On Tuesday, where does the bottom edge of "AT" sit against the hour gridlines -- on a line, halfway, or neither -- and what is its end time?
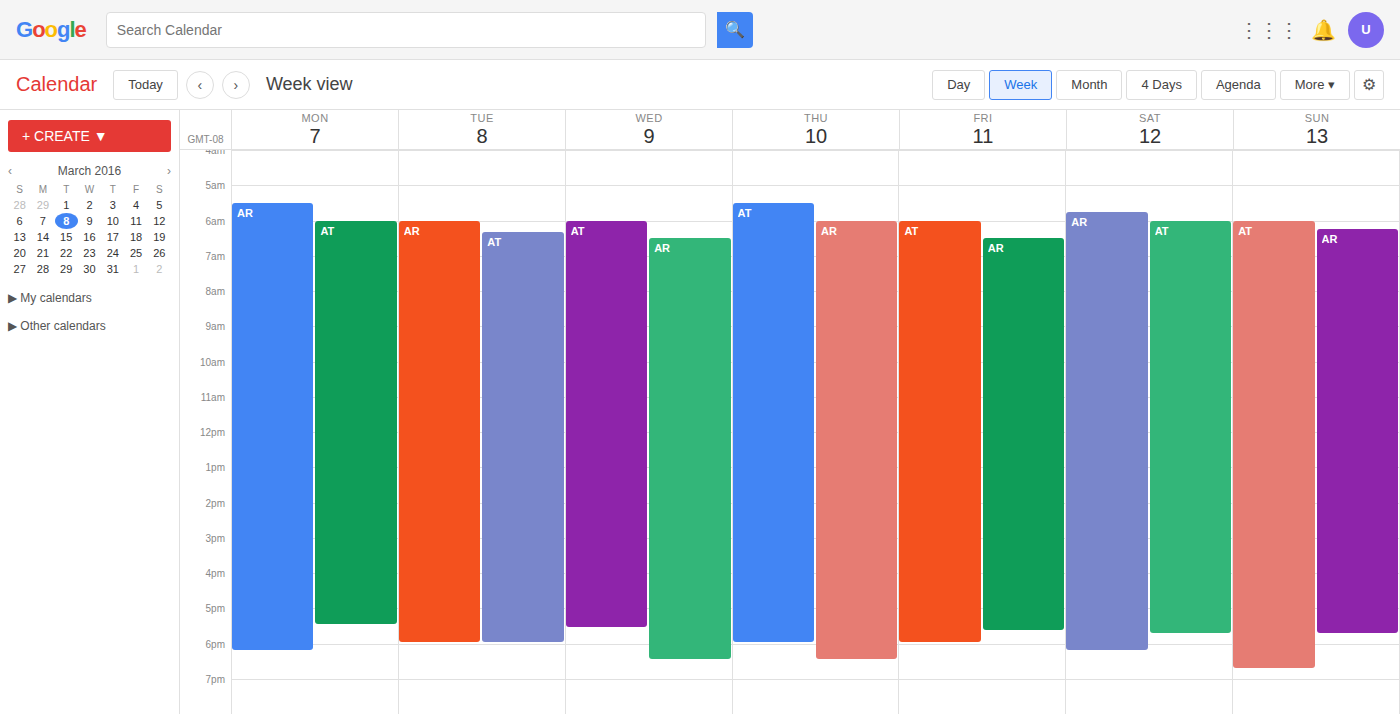
6:00 PM -- exactly on the 6 PM line.